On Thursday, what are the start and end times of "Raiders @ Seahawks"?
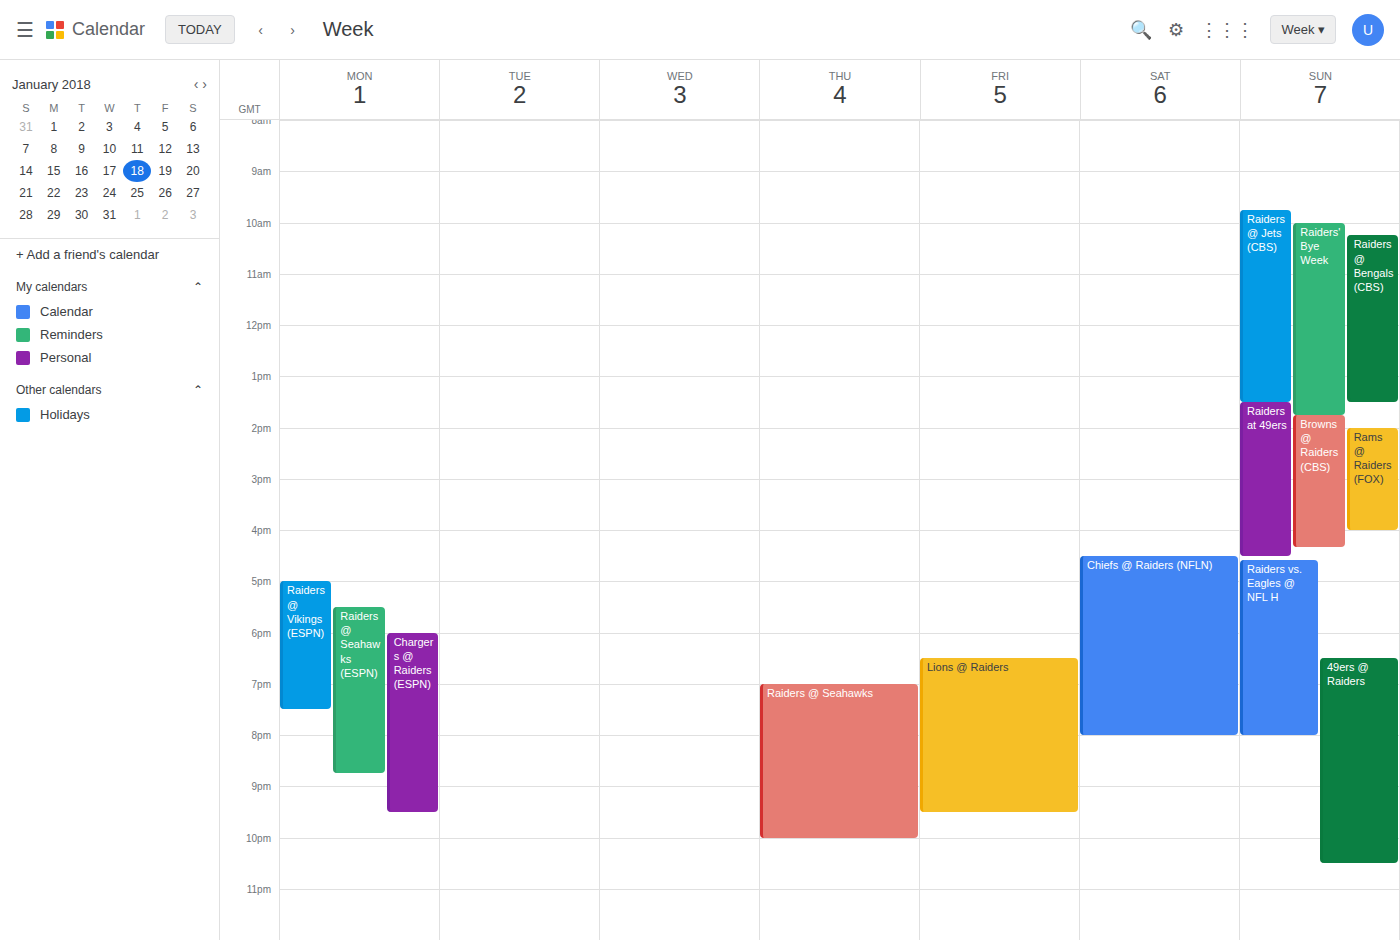
7:00 PM to 10:00 PM